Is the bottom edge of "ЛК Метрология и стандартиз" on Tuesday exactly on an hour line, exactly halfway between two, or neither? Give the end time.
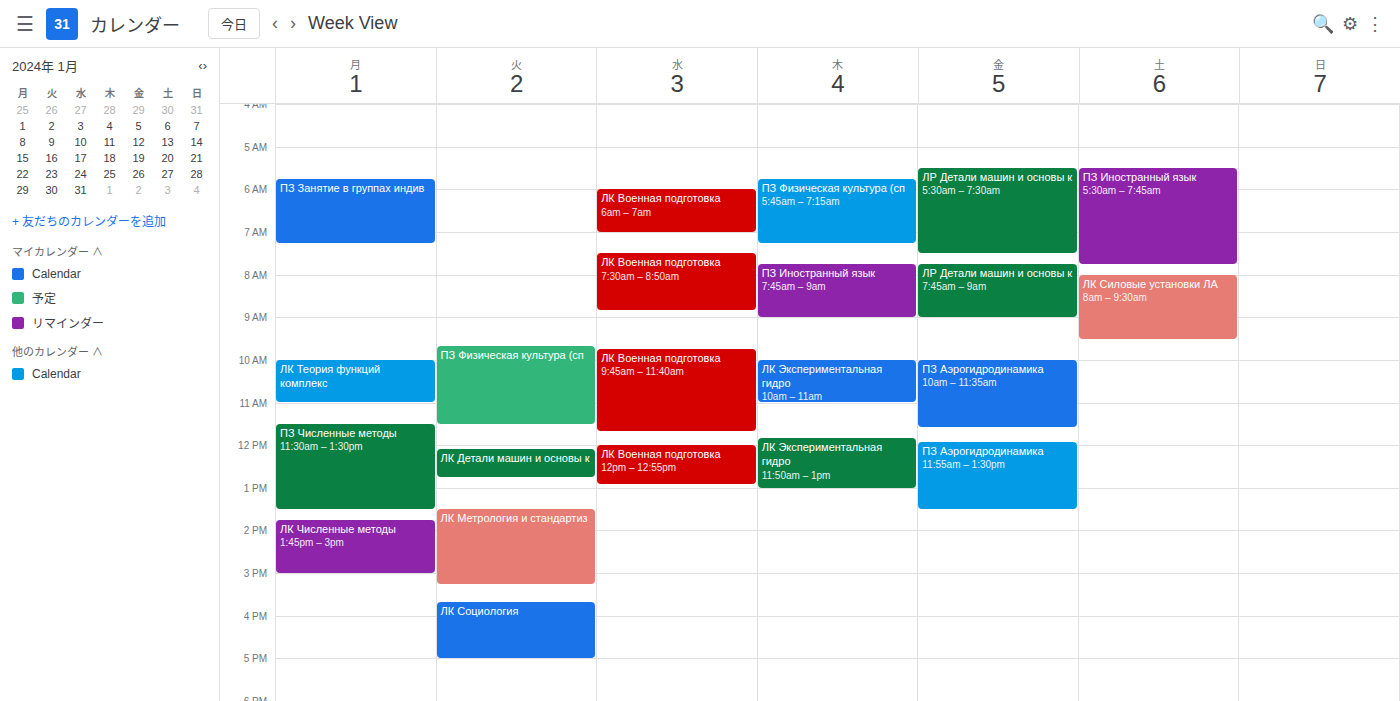
3:15 PM -- neither: a quarter of the way from the 3 PM line to the 4 PM line.